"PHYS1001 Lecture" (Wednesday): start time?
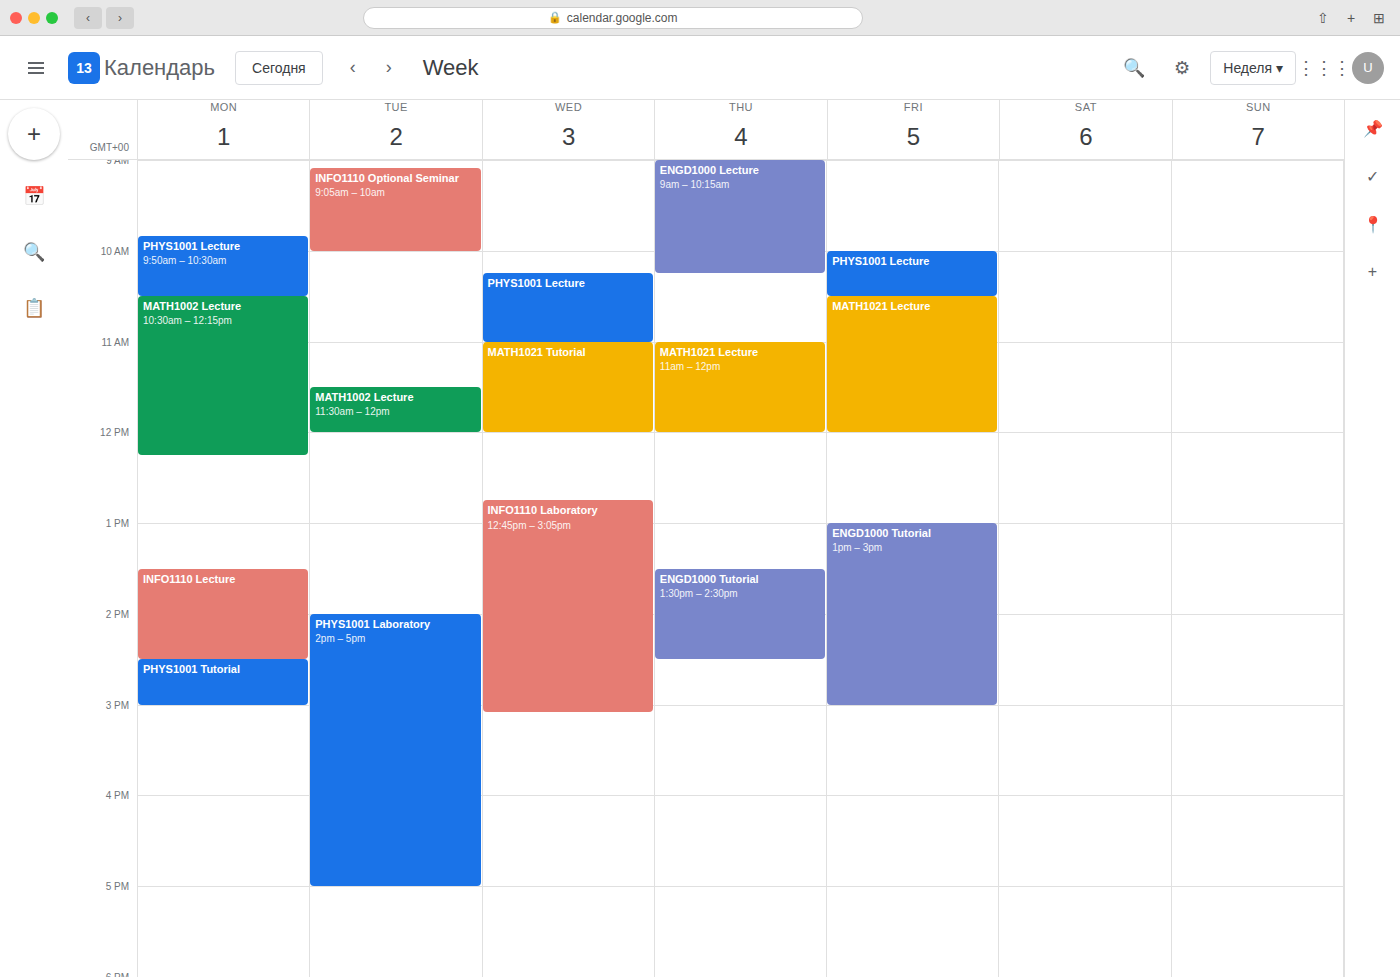
10:15 AM